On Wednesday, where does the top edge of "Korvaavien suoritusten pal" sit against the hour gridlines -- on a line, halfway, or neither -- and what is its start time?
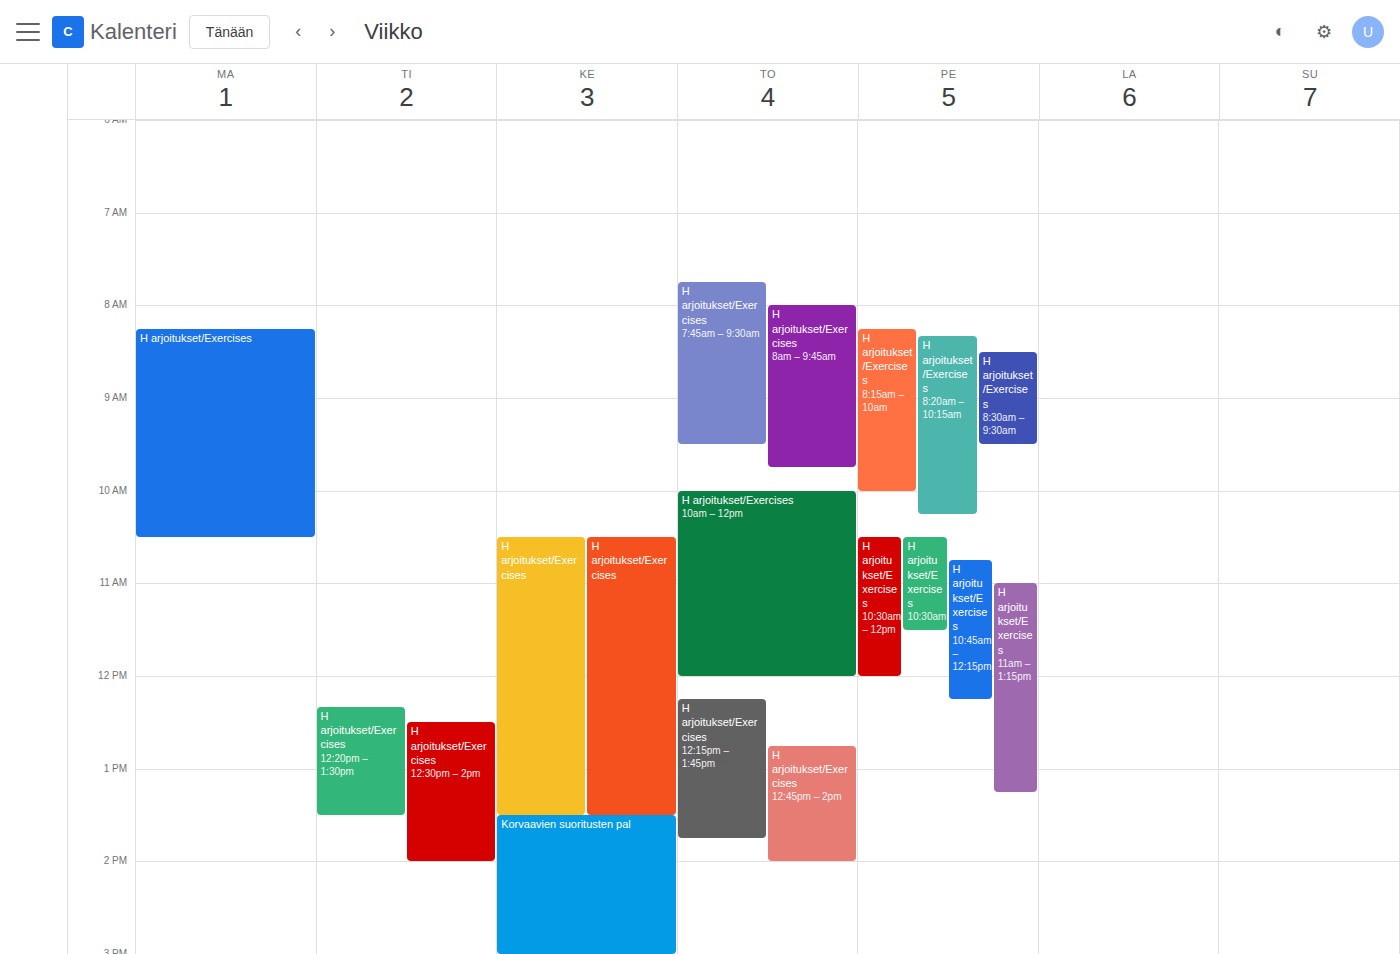
1:30 PM -- halfway between the 1 PM and 2 PM lines.